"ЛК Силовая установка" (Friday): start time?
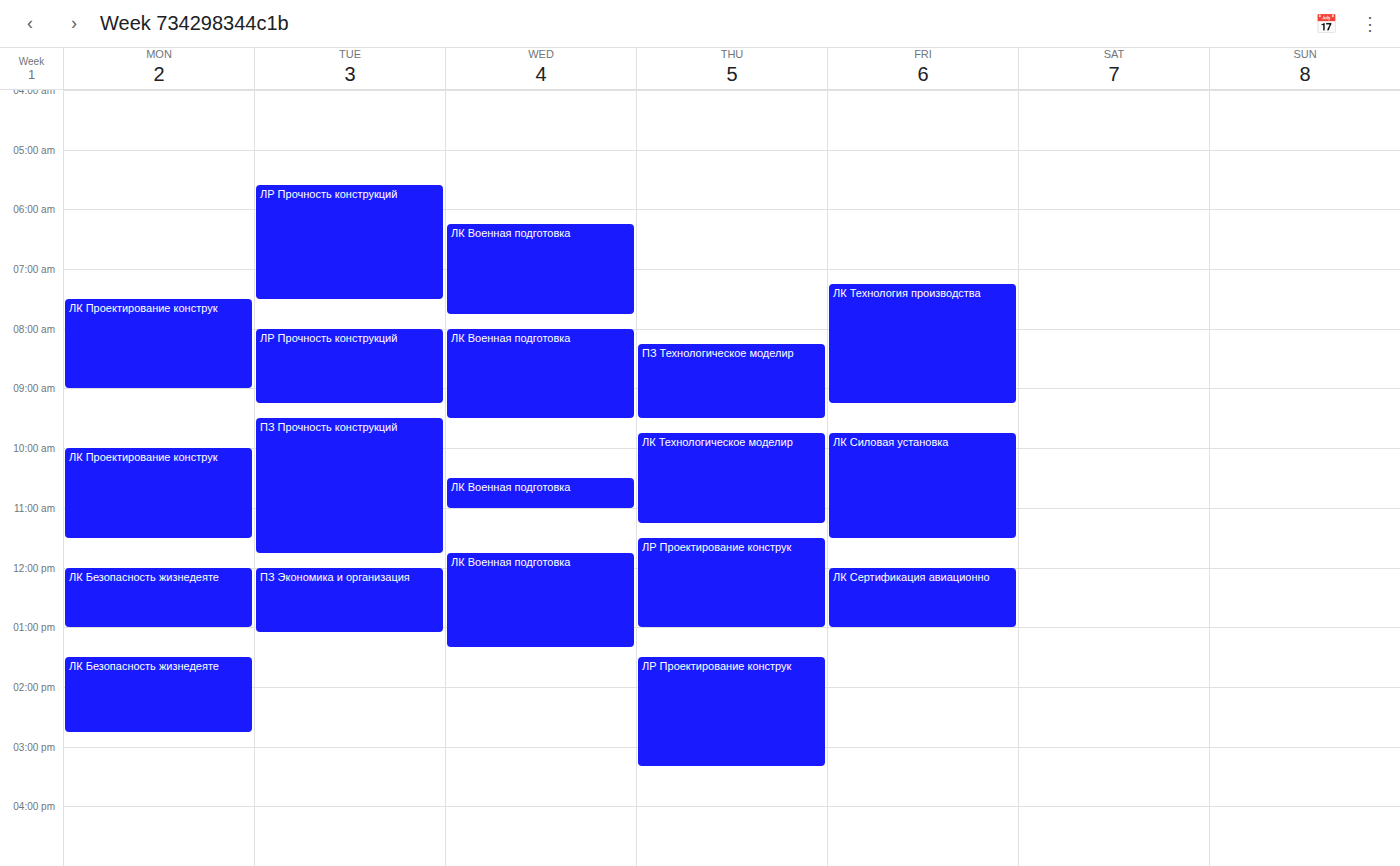
9:45 AM